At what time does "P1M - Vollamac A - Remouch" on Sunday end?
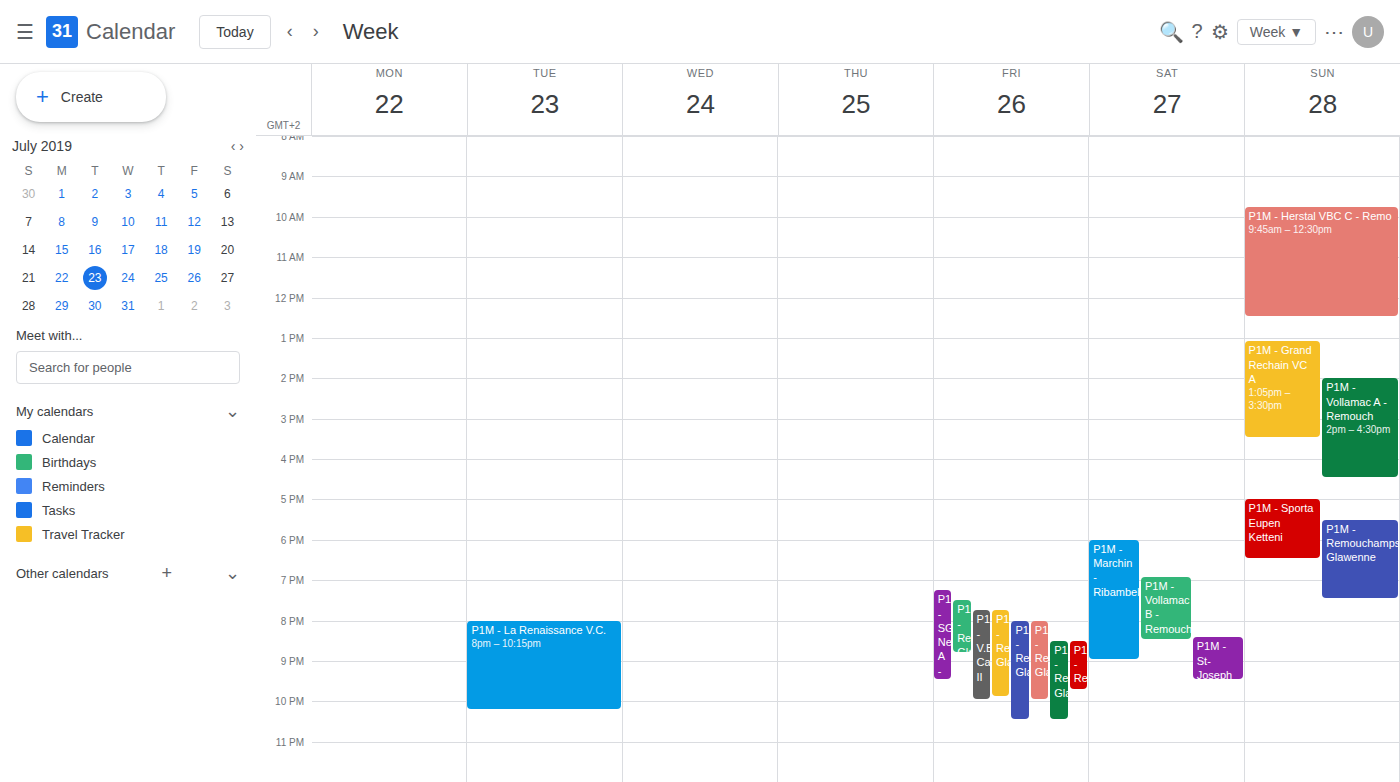
4:30 PM